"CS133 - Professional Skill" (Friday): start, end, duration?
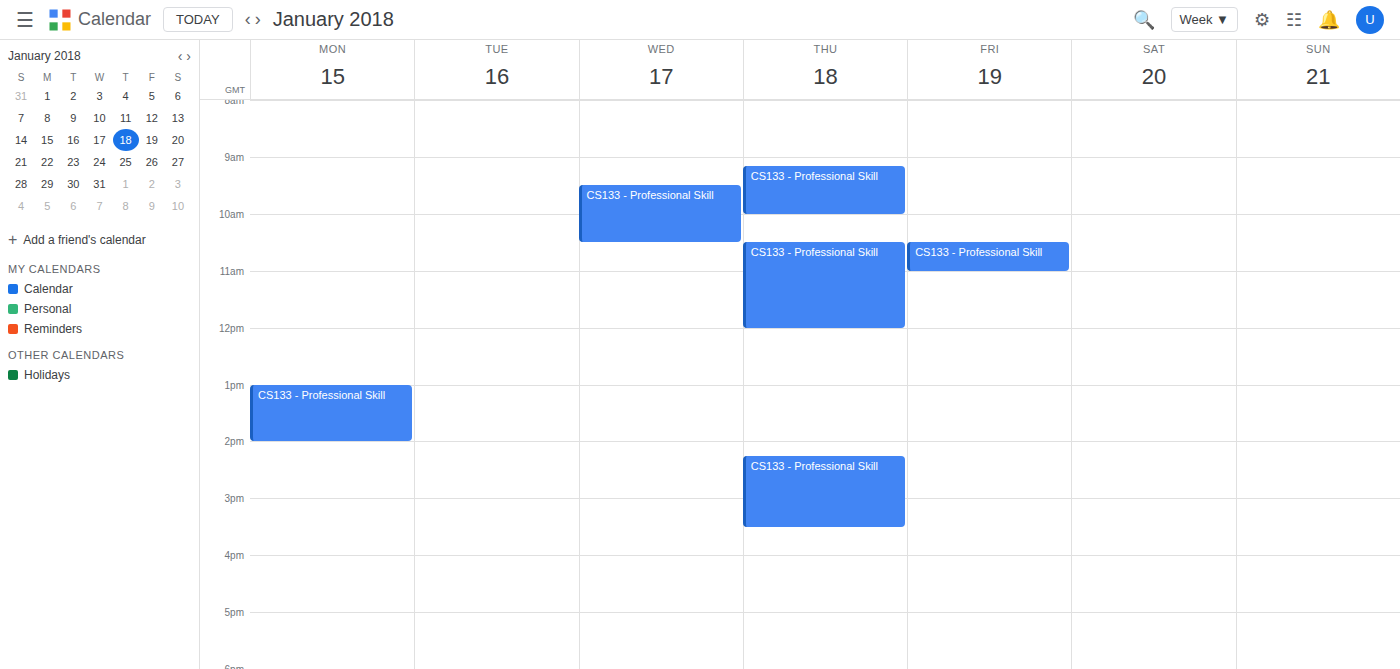
10:30 AM to 11:00 AM, 30 minutes